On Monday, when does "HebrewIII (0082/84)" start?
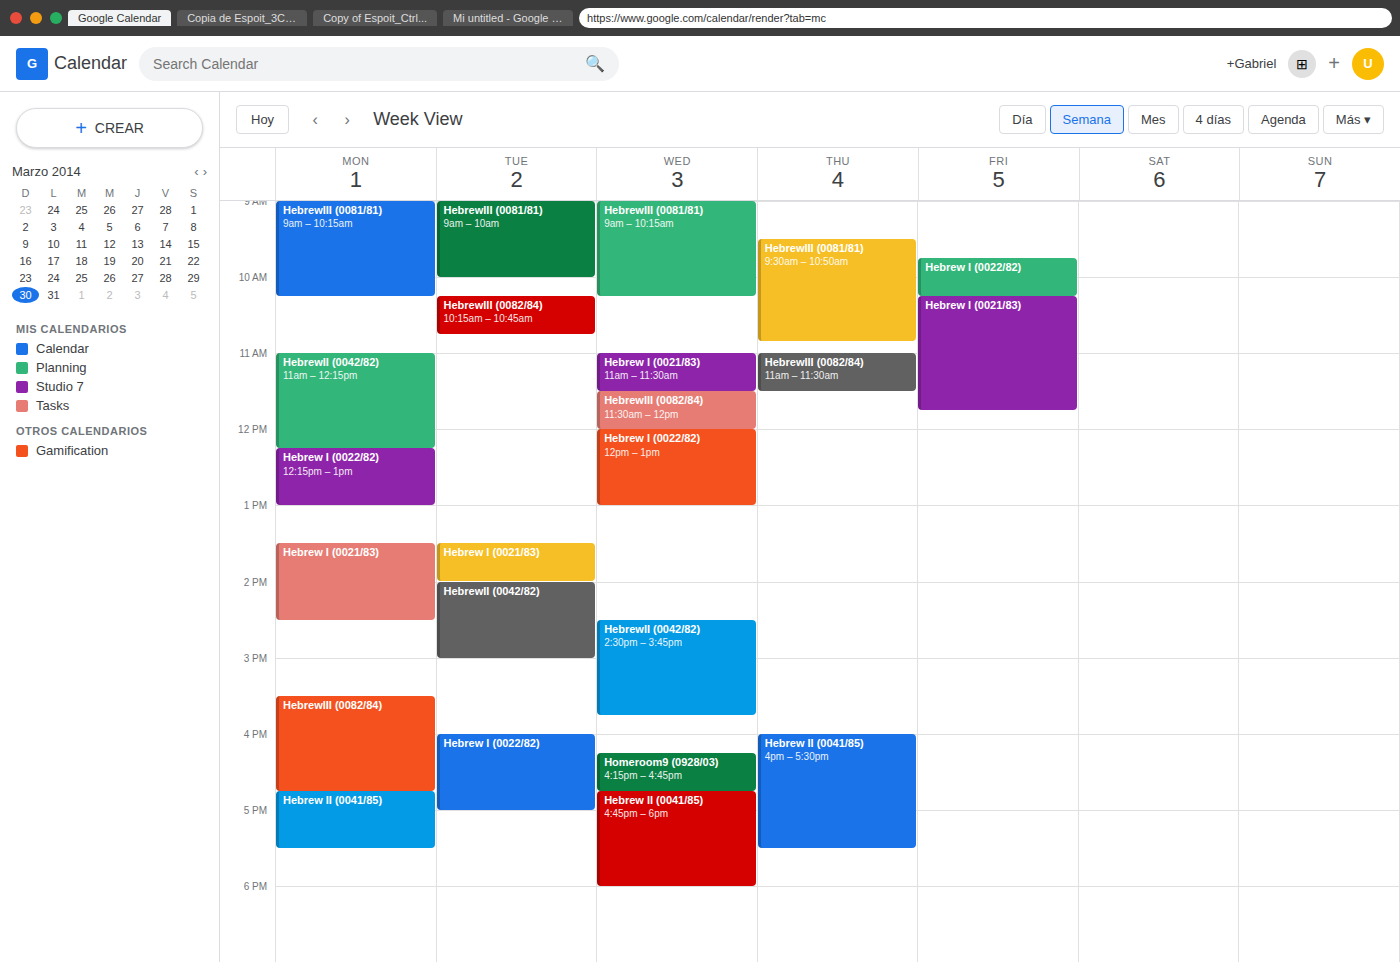
3:30 PM